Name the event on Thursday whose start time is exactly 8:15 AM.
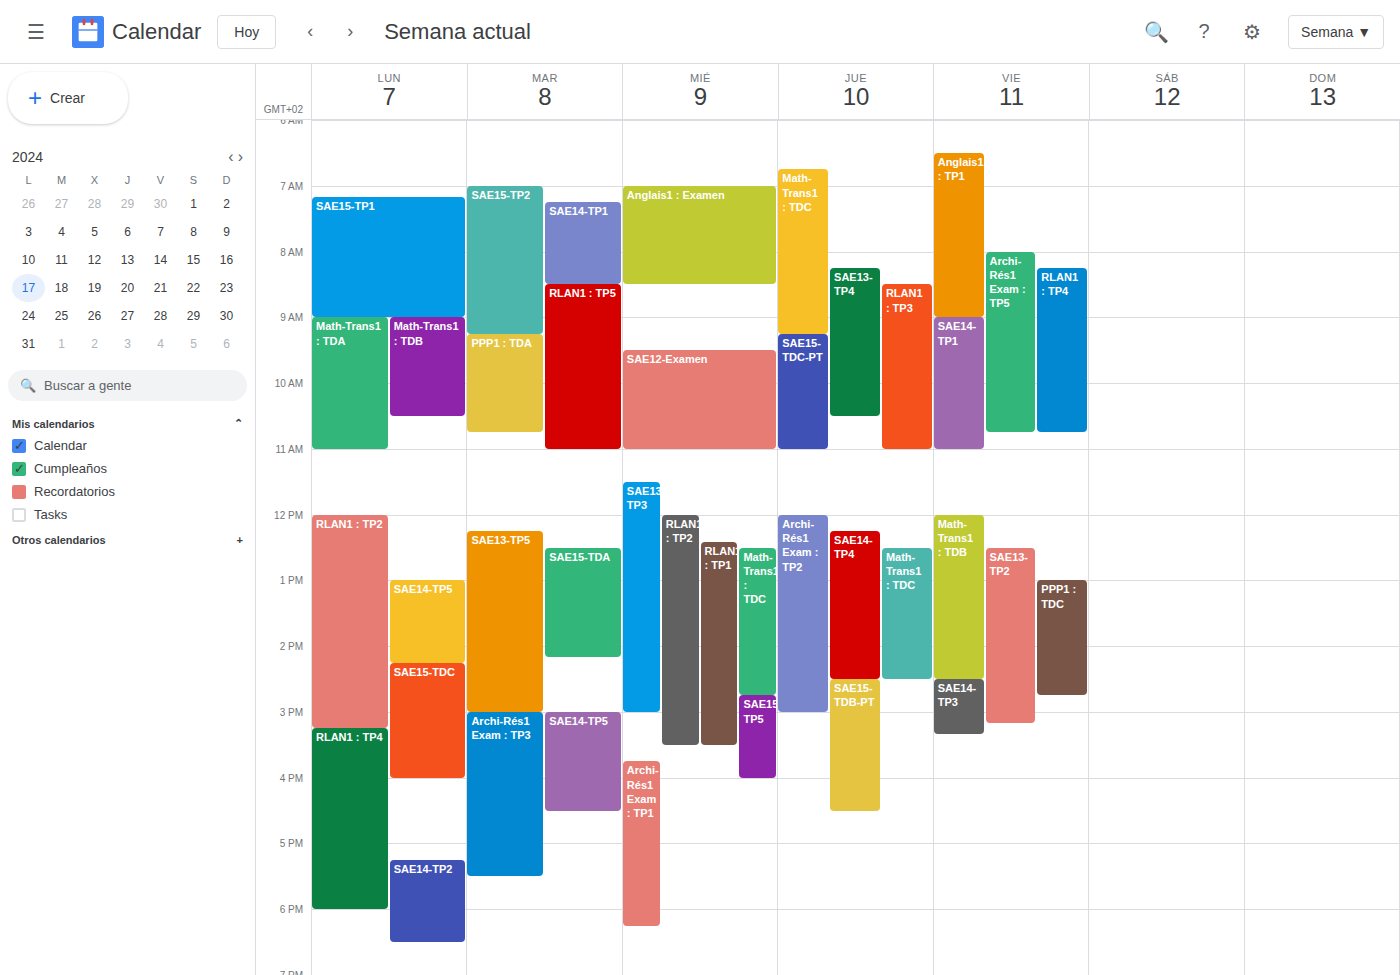
"SAE13-TP4"